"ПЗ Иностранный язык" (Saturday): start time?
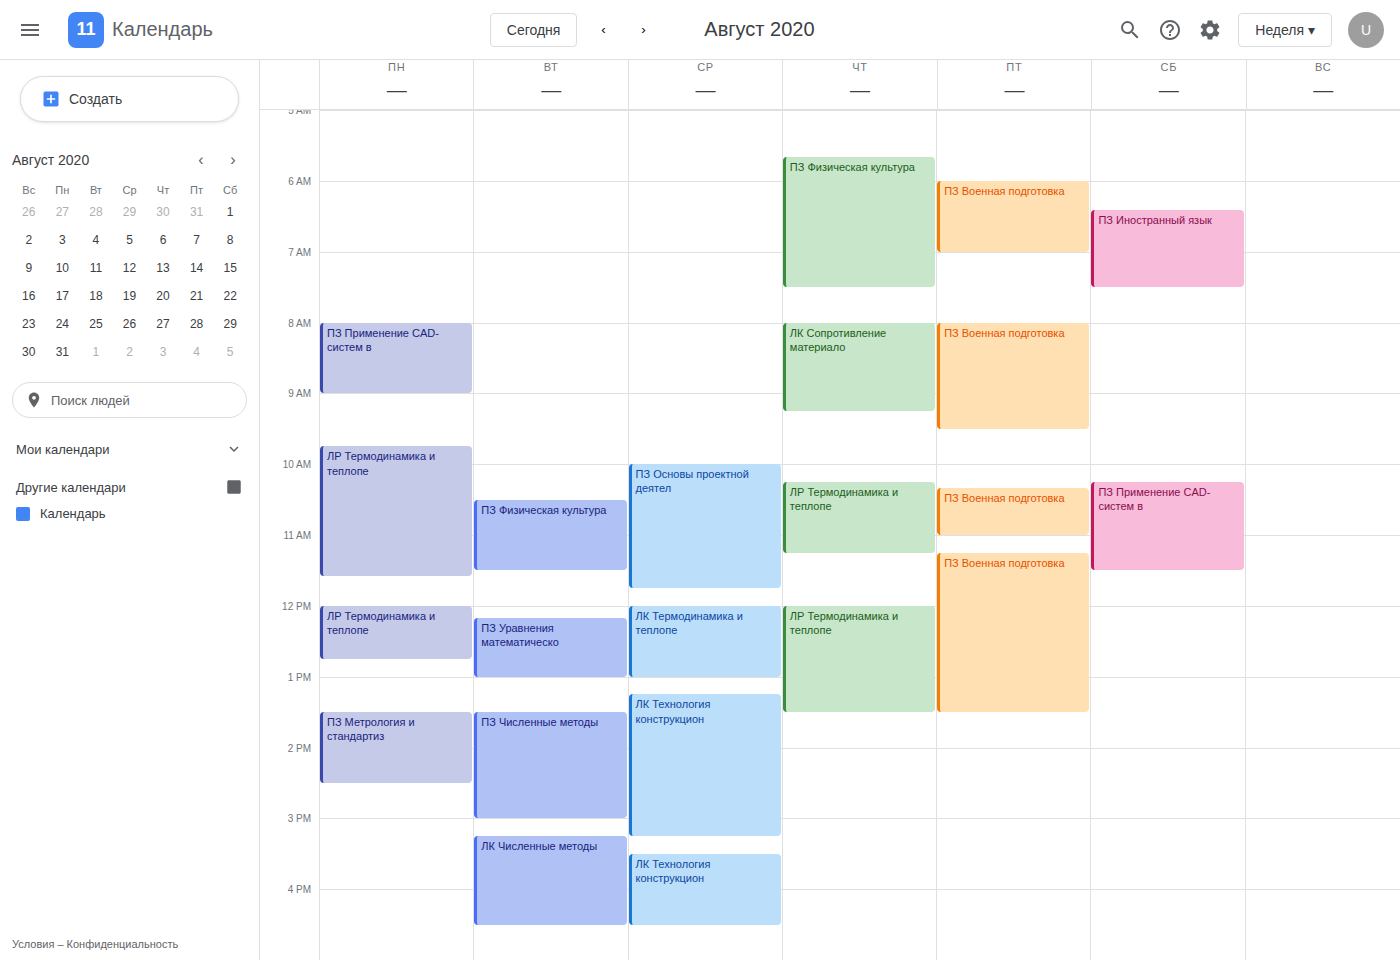
06:25